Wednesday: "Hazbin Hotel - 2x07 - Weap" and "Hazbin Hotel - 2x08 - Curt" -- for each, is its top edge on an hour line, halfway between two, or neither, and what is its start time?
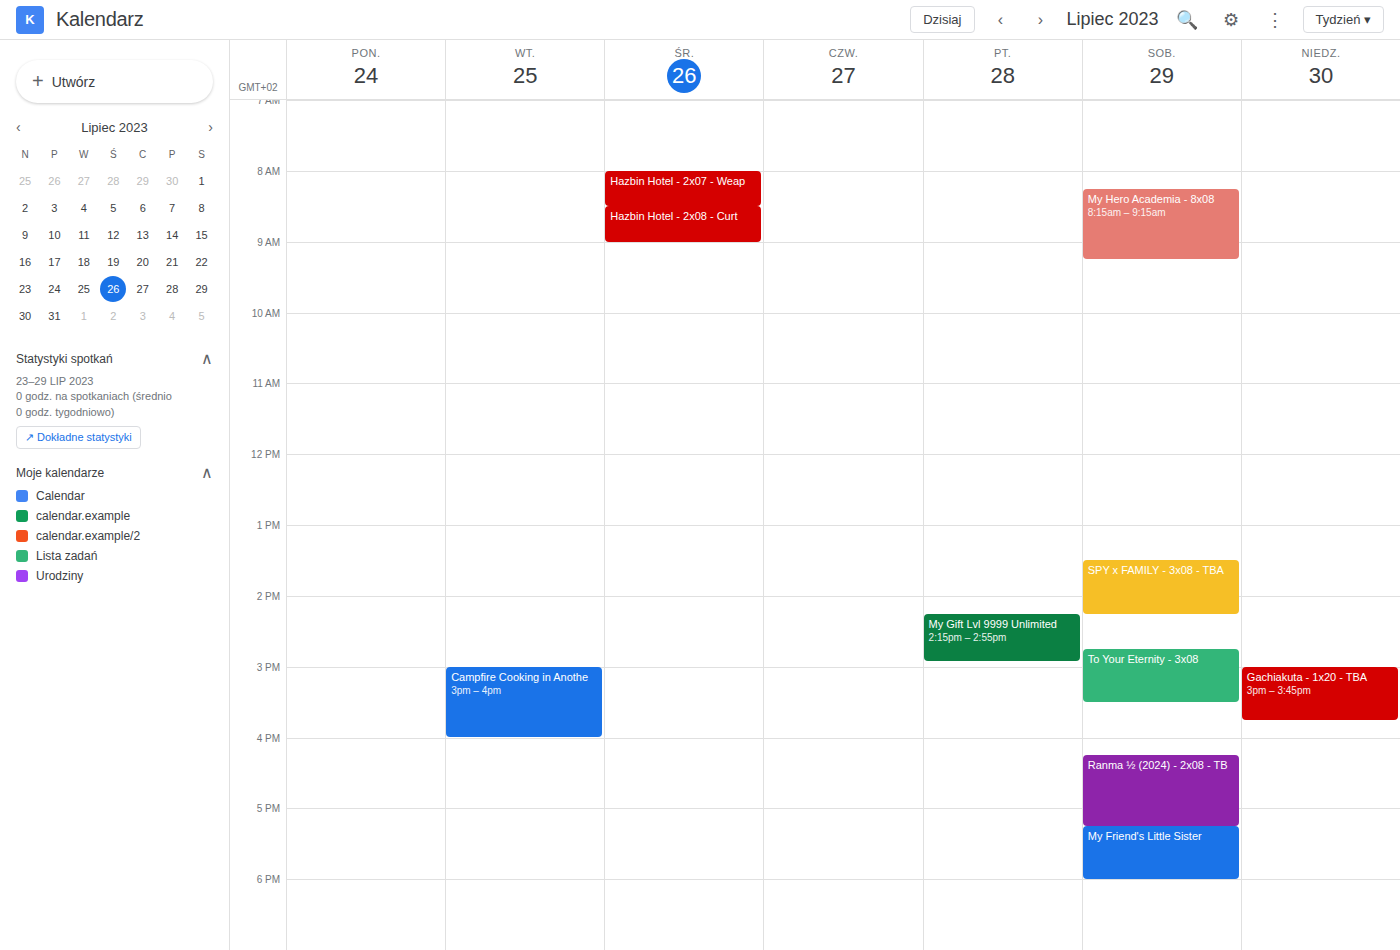
"Hazbin Hotel - 2x07 - Weap": 8:00 AM, exactly on the 8 AM line. "Hazbin Hotel - 2x08 - Curt": 8:30 AM, halfway between the 8 AM and 9 AM lines.